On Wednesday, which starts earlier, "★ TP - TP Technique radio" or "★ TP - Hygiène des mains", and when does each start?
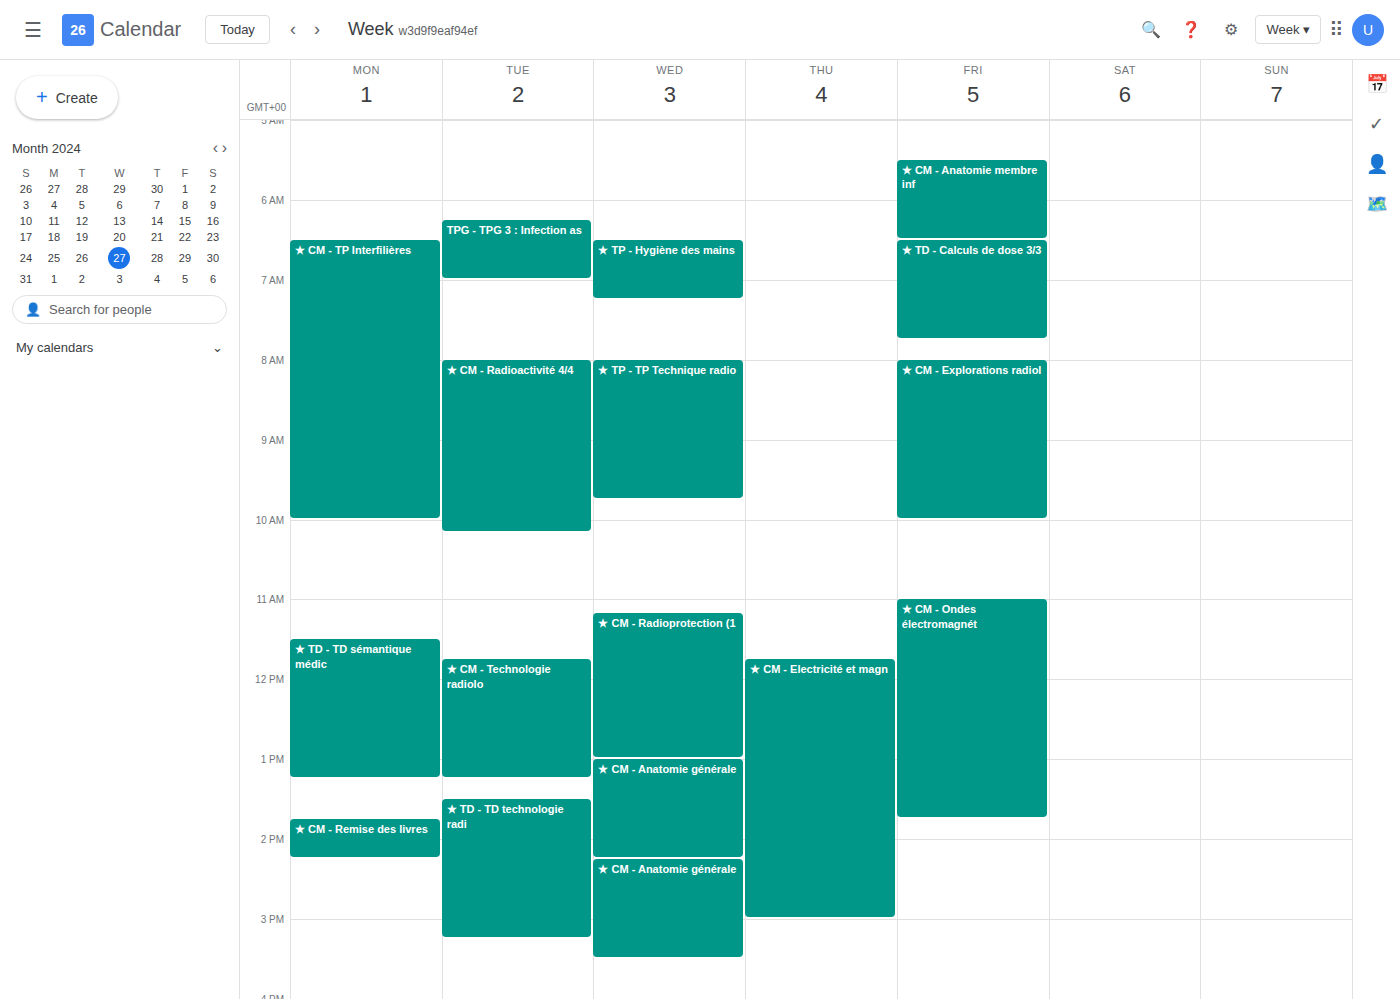
"★ TP - Hygiène des mains" 6:30 AM; "★ TP - TP Technique radio" 8:00 AM.